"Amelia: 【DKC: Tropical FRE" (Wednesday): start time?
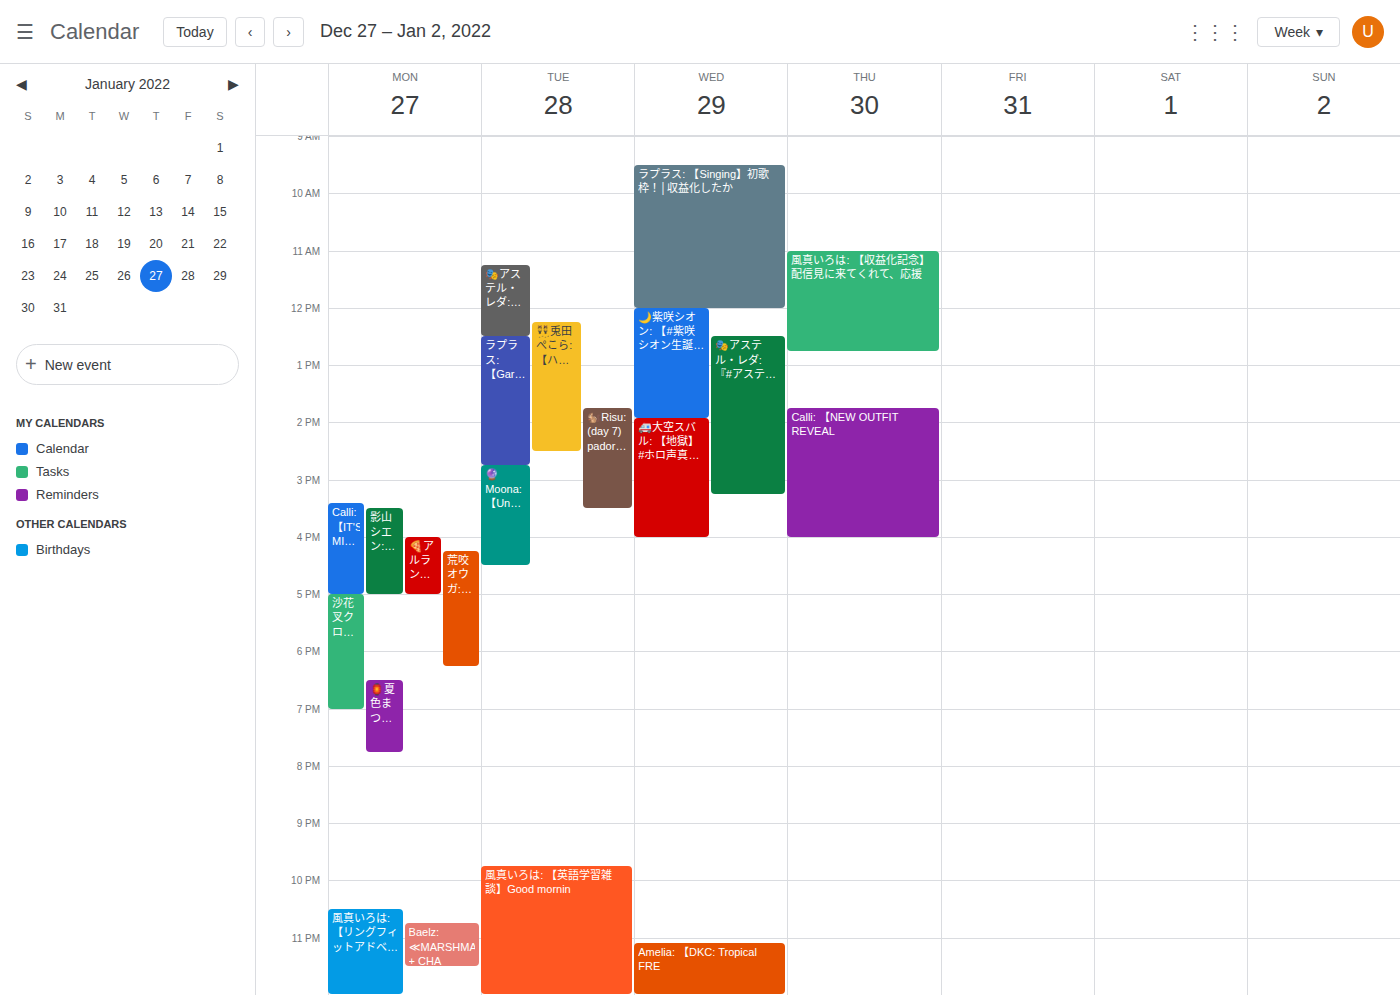
23:05